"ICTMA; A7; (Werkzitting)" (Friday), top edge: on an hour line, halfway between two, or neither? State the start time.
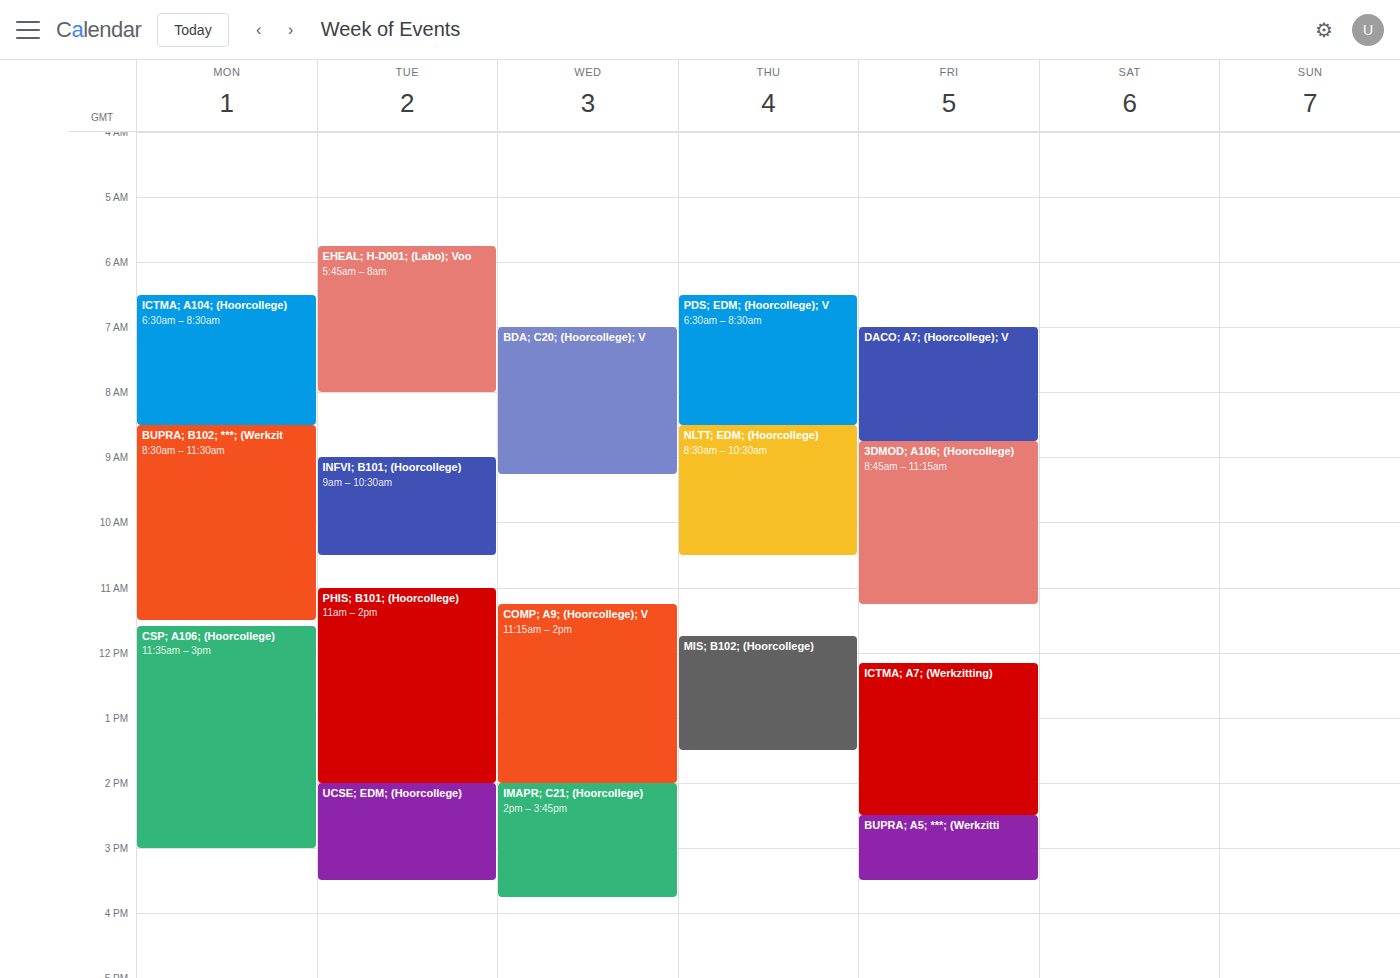
12:10 PM -- neither: 10 minutes below the 12 PM line and 50 minutes above the 1 PM line.